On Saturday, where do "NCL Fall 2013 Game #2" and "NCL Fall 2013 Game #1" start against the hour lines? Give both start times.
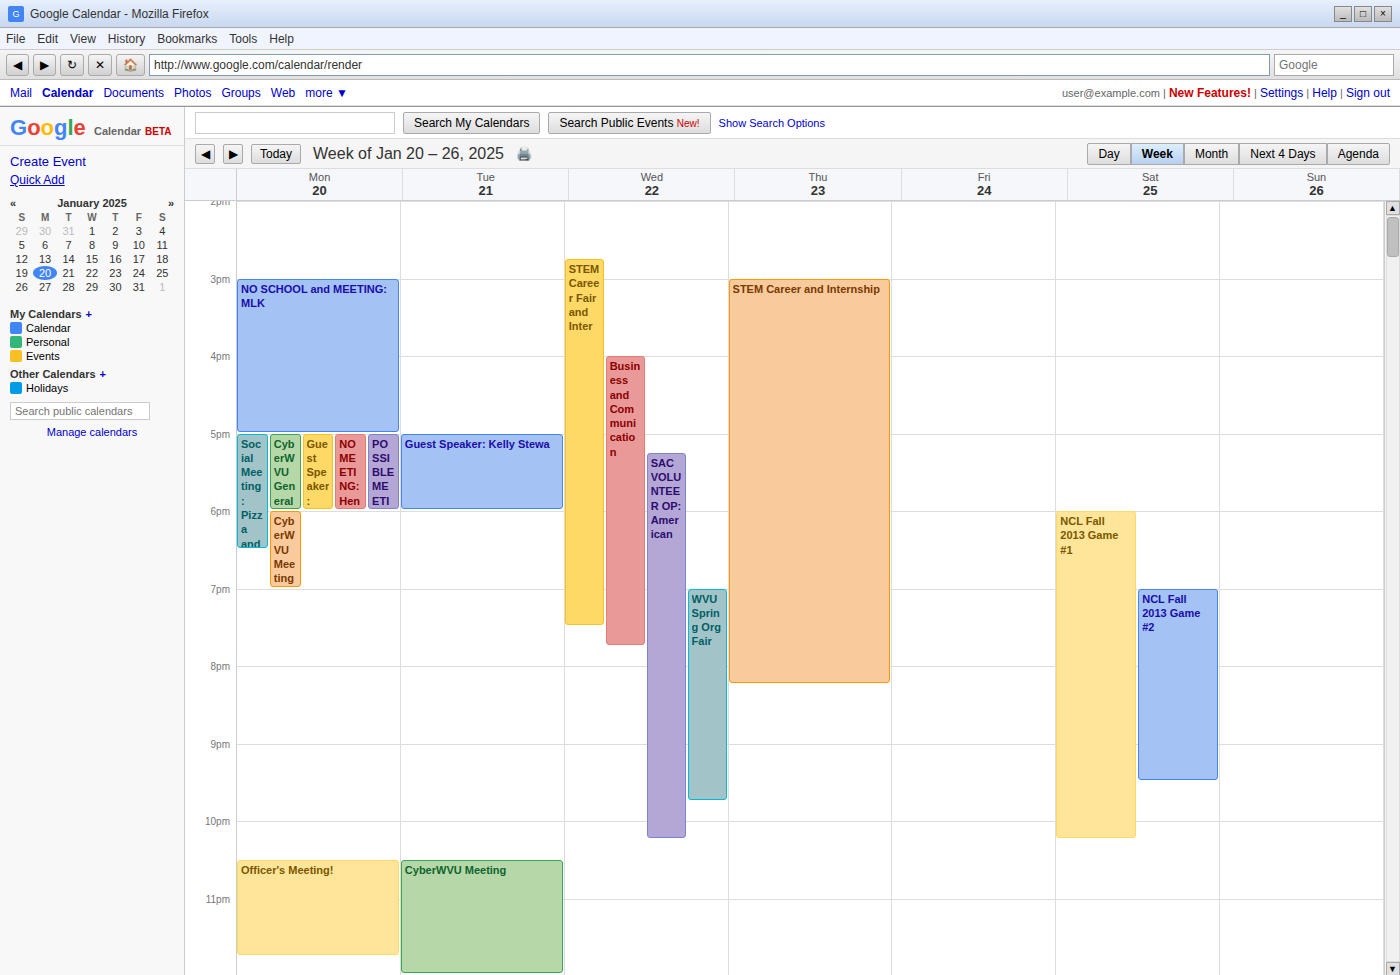
"NCL Fall 2013 Game #2": 7:00 PM, exactly on the 7 PM line. "NCL Fall 2013 Game #1": 6:00 PM, exactly on the 6 PM line.